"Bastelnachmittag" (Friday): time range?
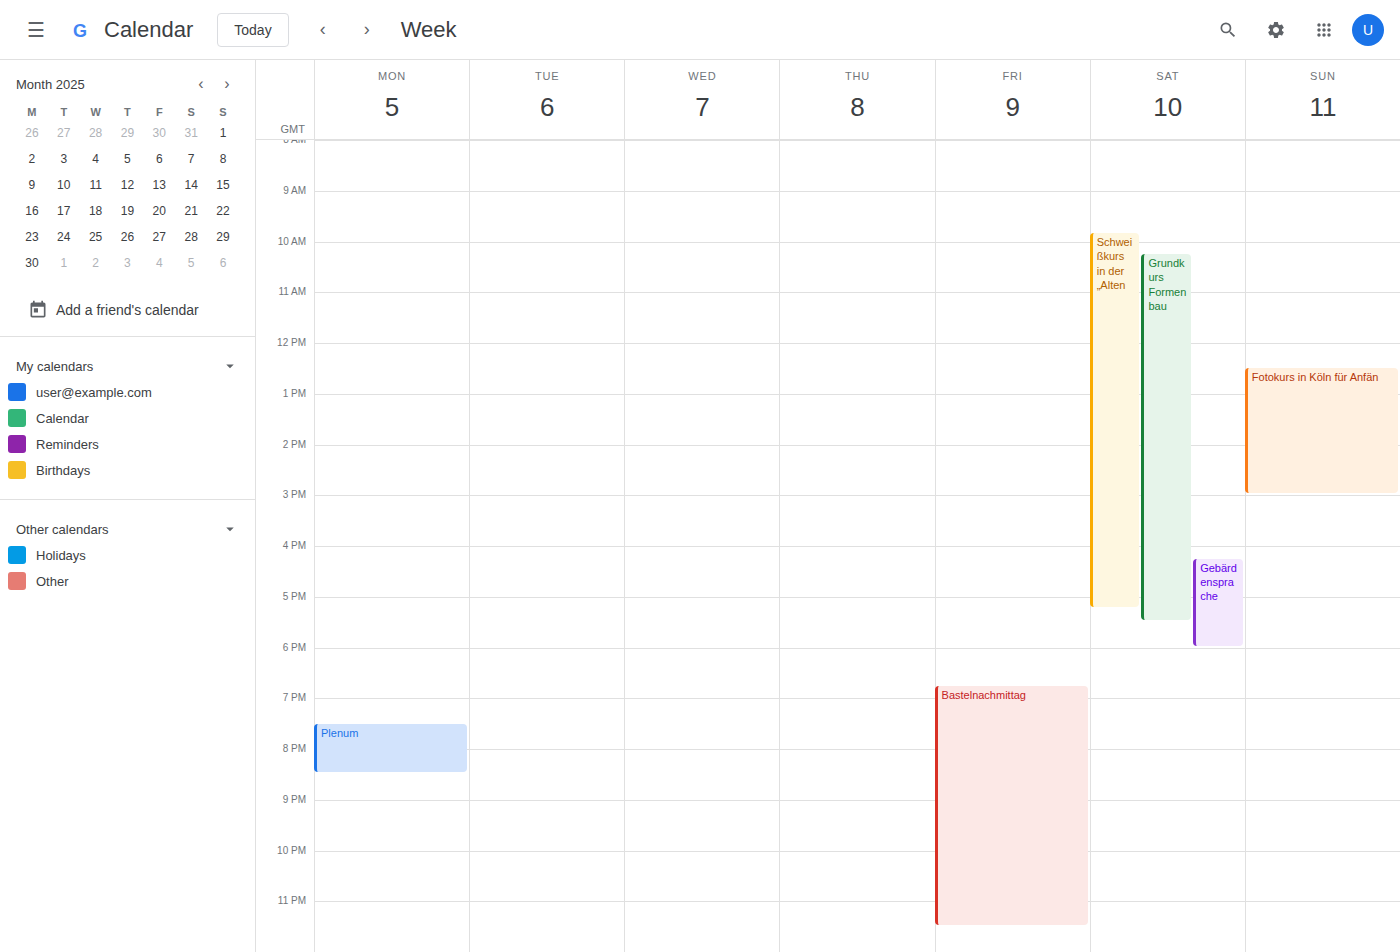
6:45 PM to 11:30 PM